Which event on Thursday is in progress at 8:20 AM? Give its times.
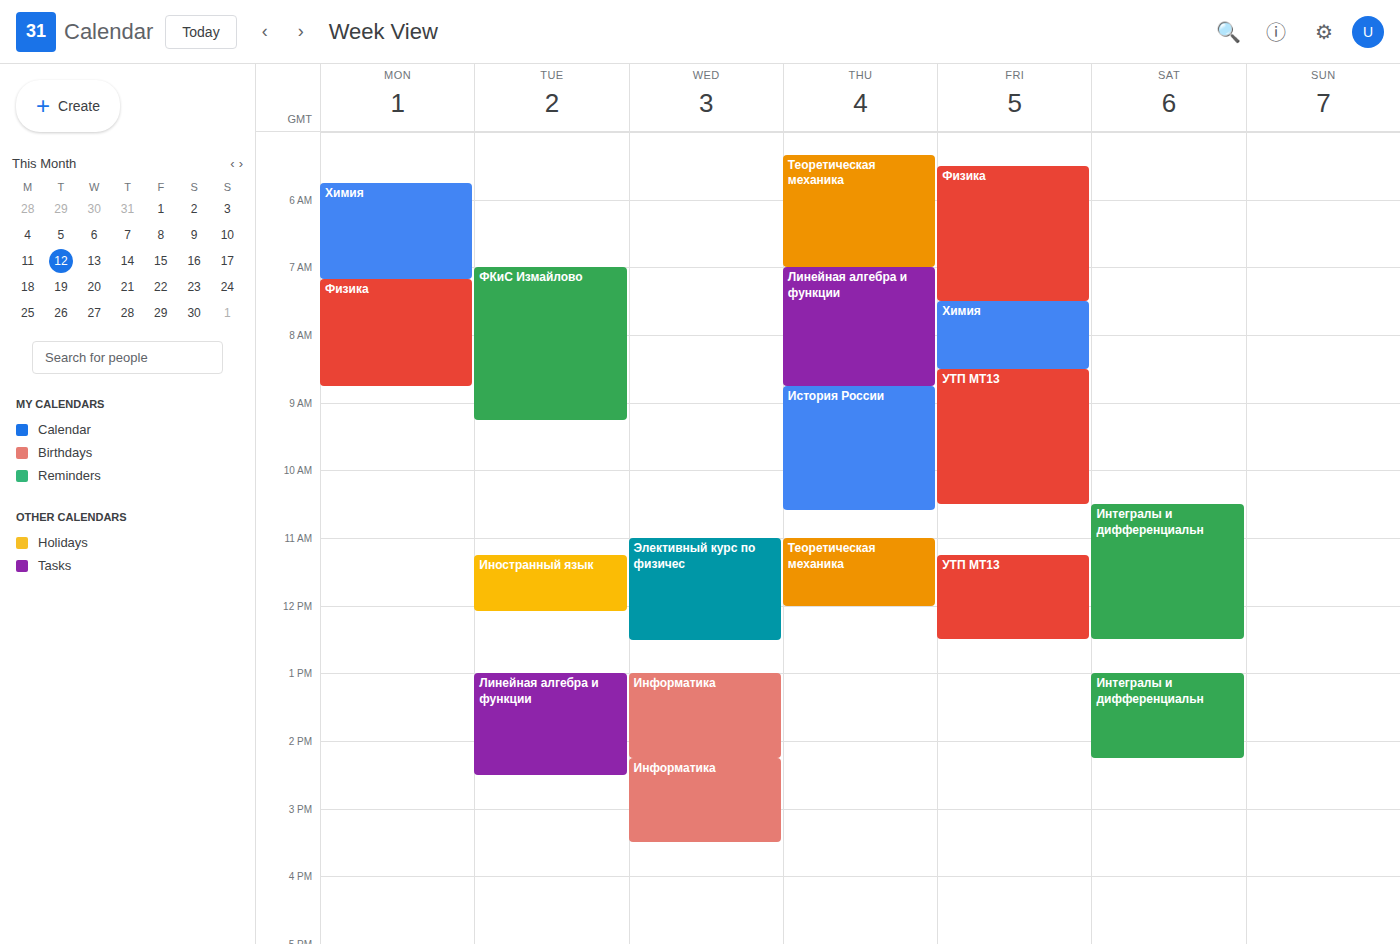
"Линейная алгебра и функции", 7:00 AM to 8:45 AM